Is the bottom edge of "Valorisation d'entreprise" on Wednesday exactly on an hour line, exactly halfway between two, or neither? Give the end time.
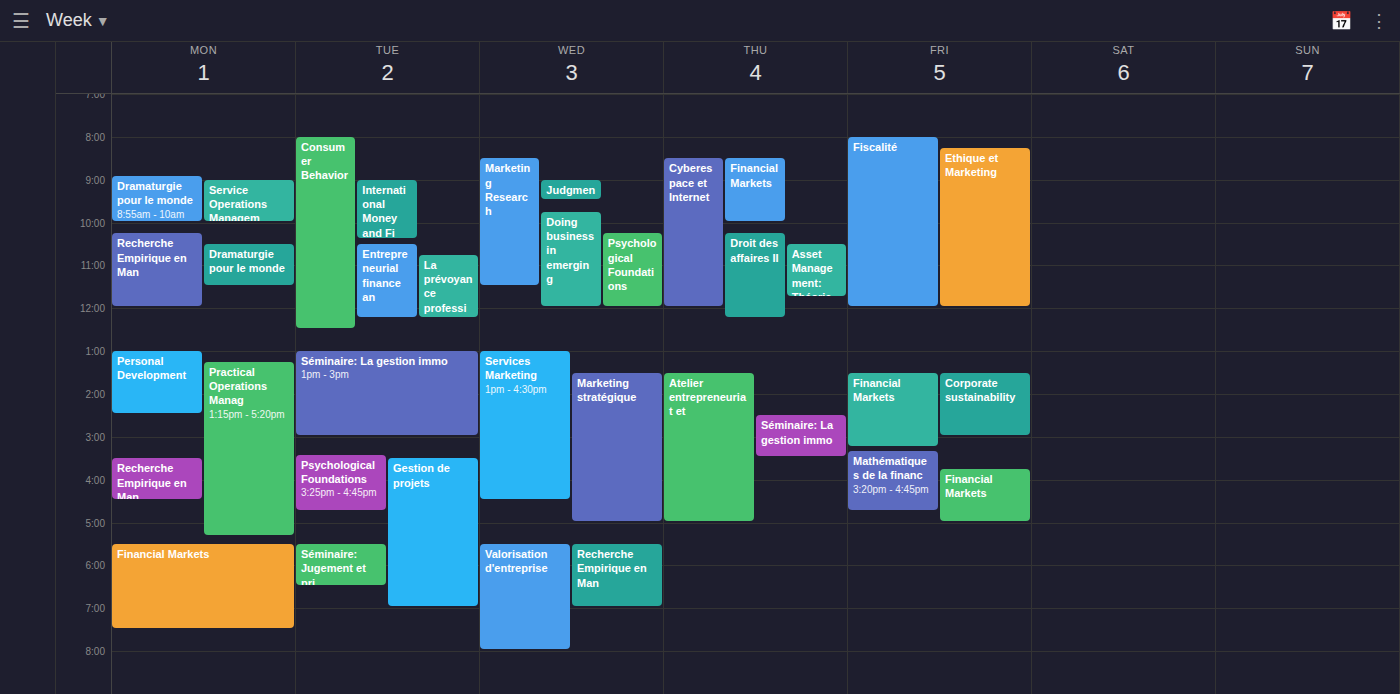
8:00 PM -- exactly on the 8 PM line.